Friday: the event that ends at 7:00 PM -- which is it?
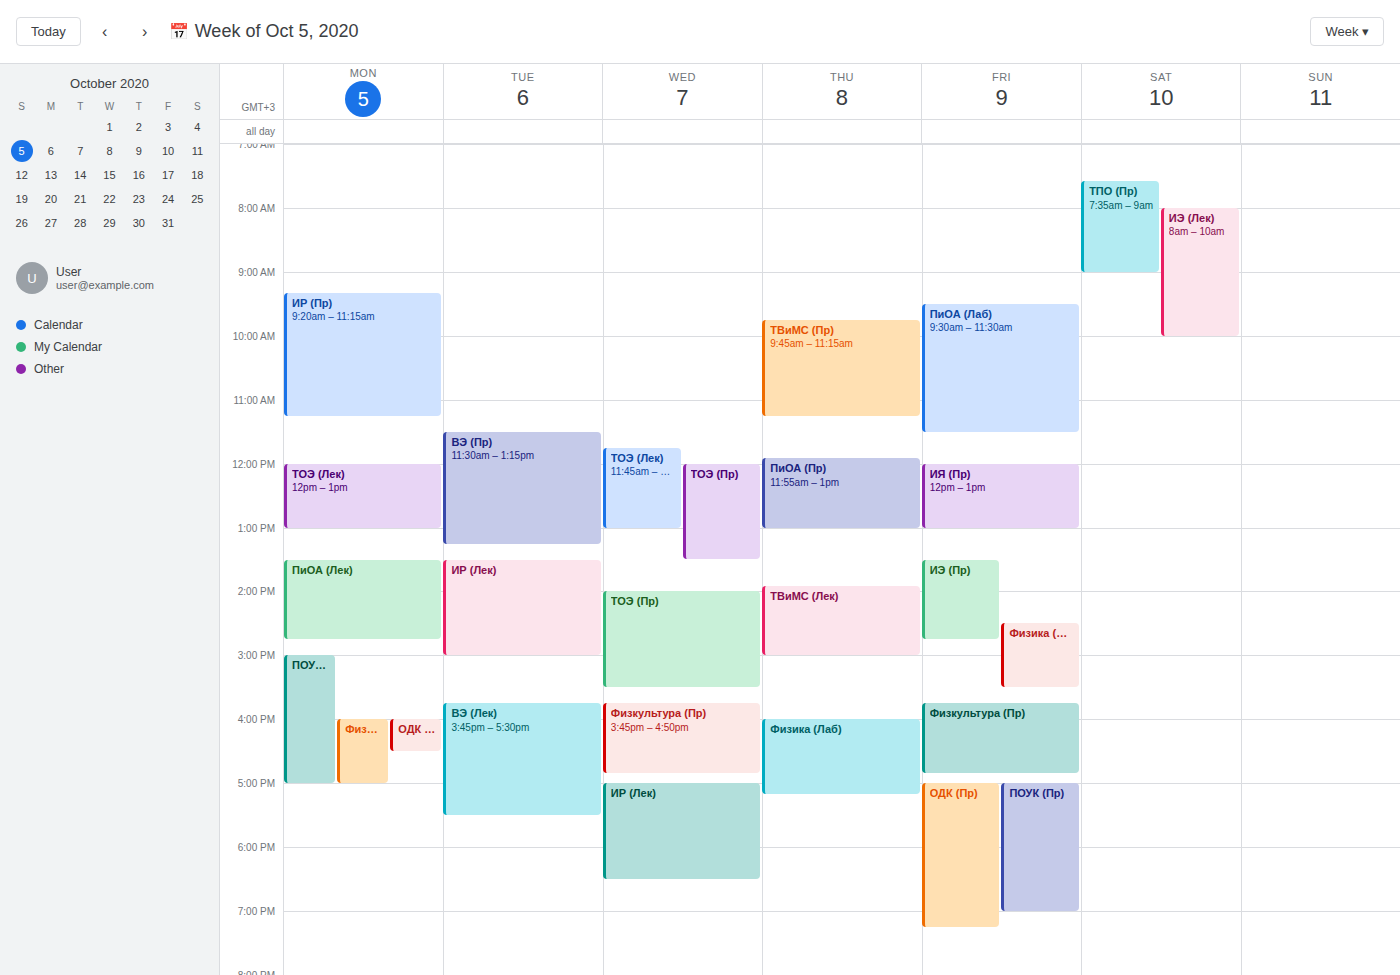
"ПОУК (Пр)"